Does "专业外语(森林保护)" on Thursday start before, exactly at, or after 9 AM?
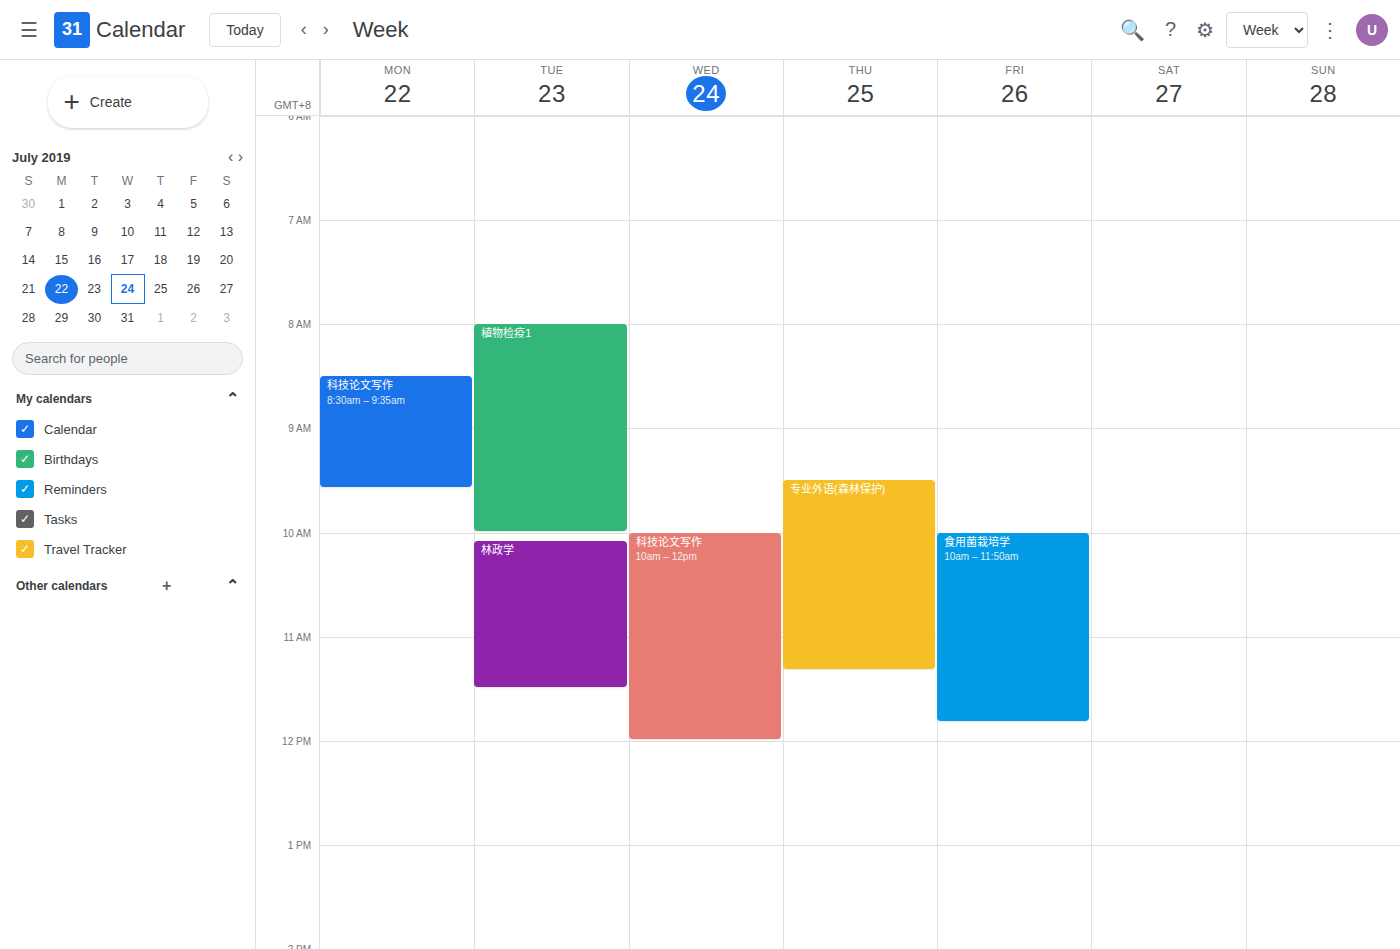
9:30 AM -- after 9 AM, 30 minutes below the 9 AM line.